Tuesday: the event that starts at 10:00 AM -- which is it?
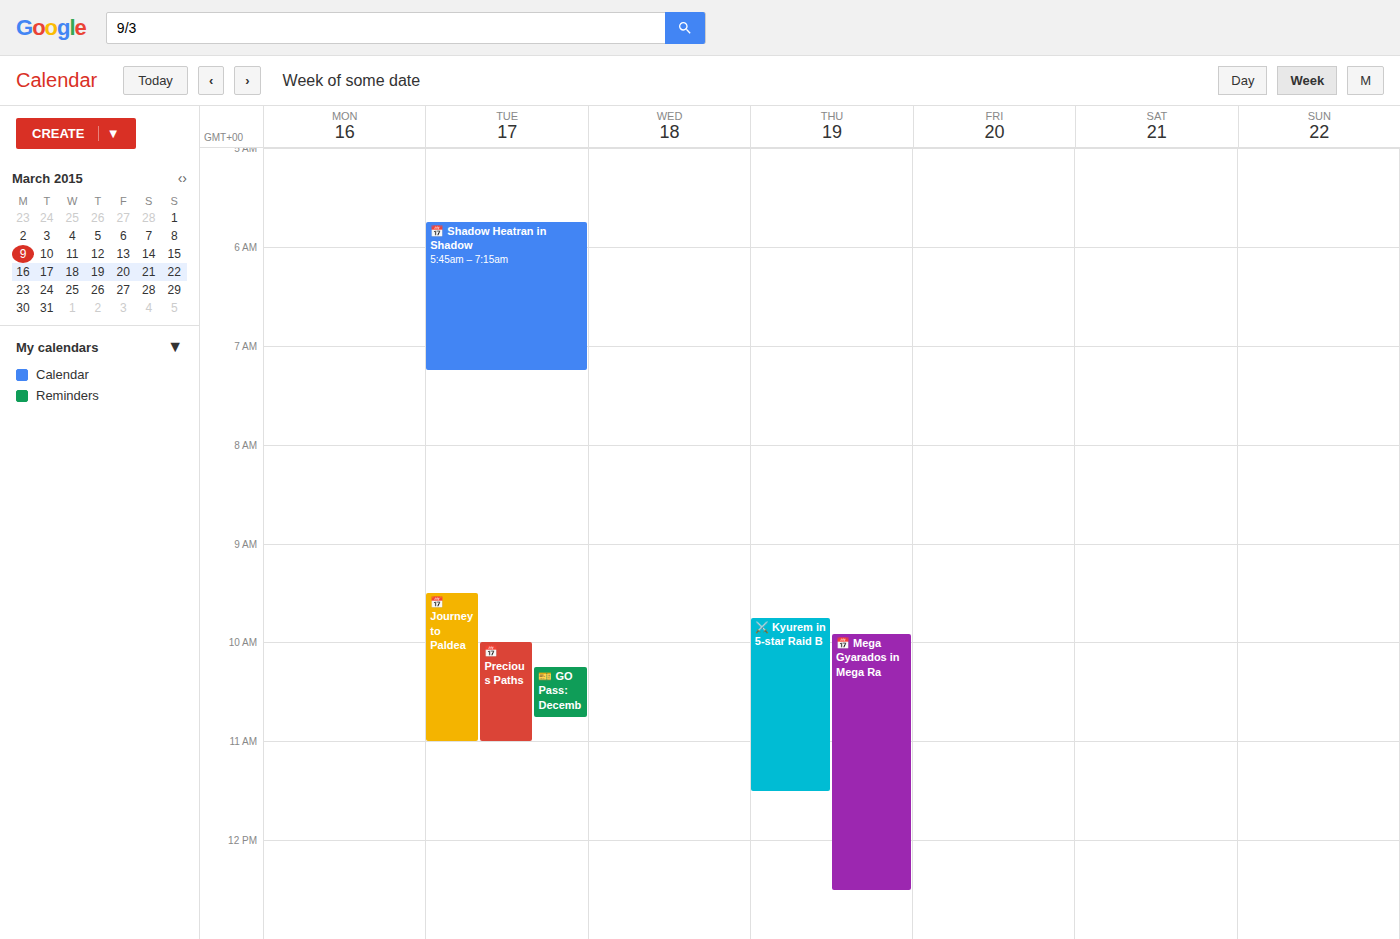
"📅 Precious Paths"